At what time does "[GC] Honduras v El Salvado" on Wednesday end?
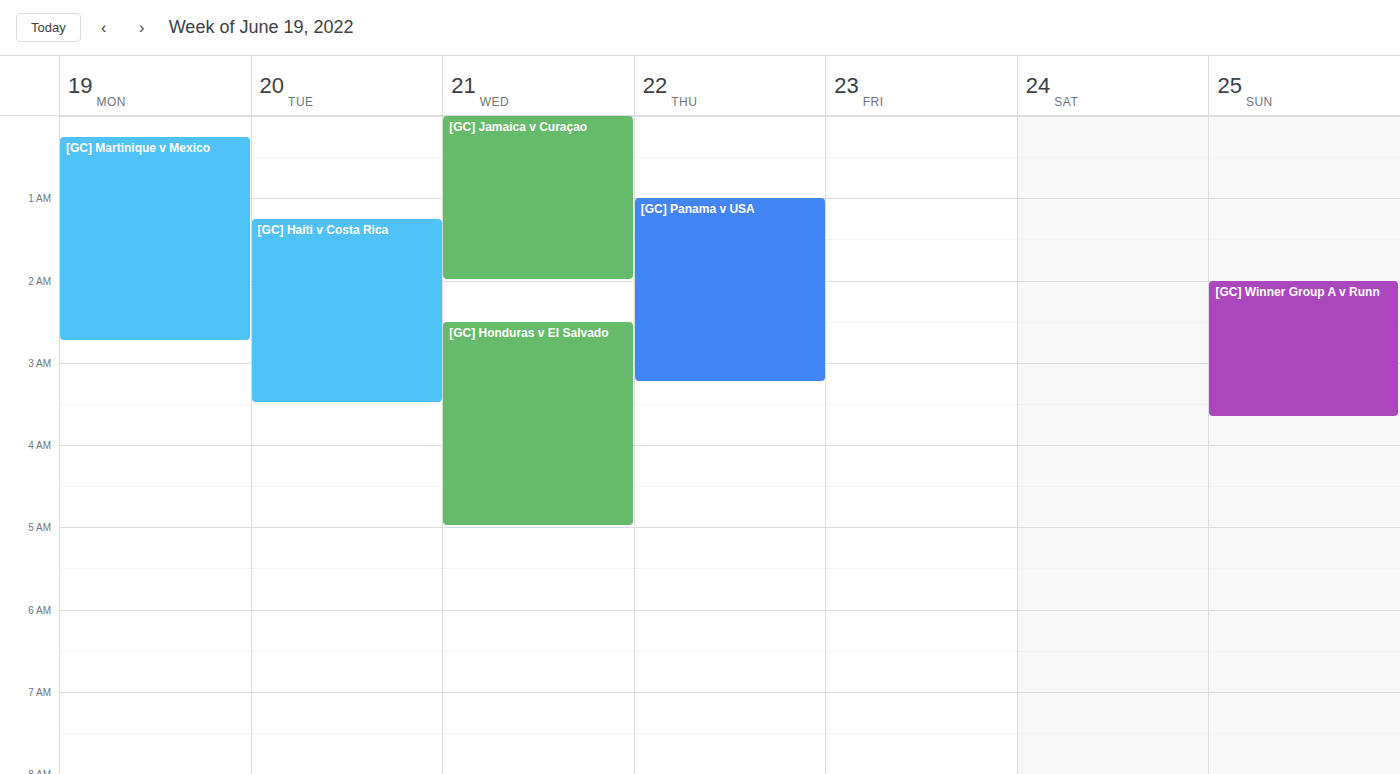
5:00 AM